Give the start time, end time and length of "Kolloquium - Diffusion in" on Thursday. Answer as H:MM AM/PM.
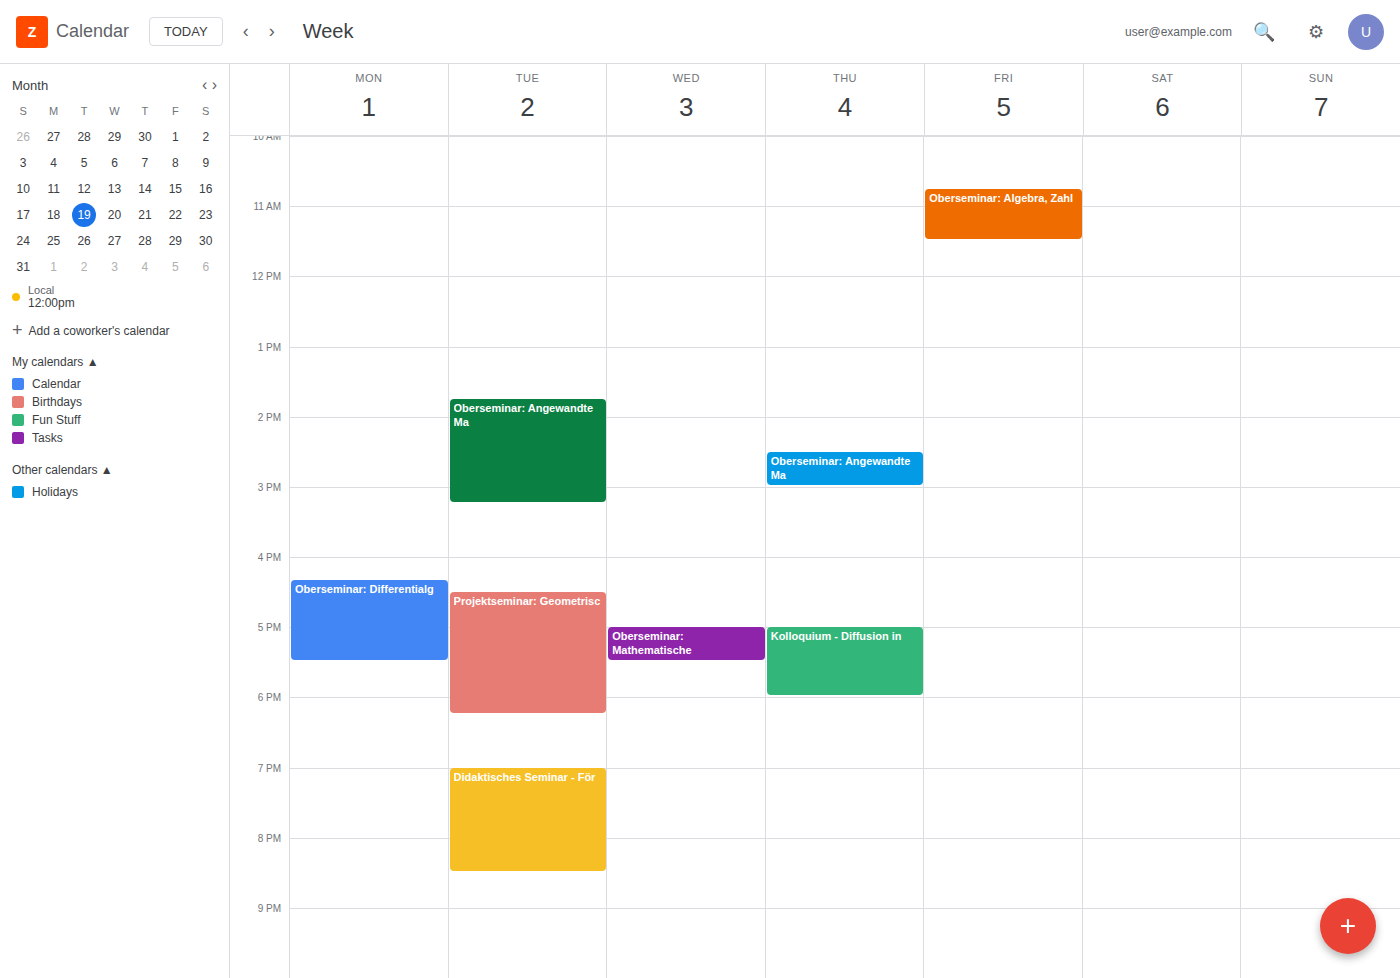
5:00 PM to 6:00 PM, 1 hour